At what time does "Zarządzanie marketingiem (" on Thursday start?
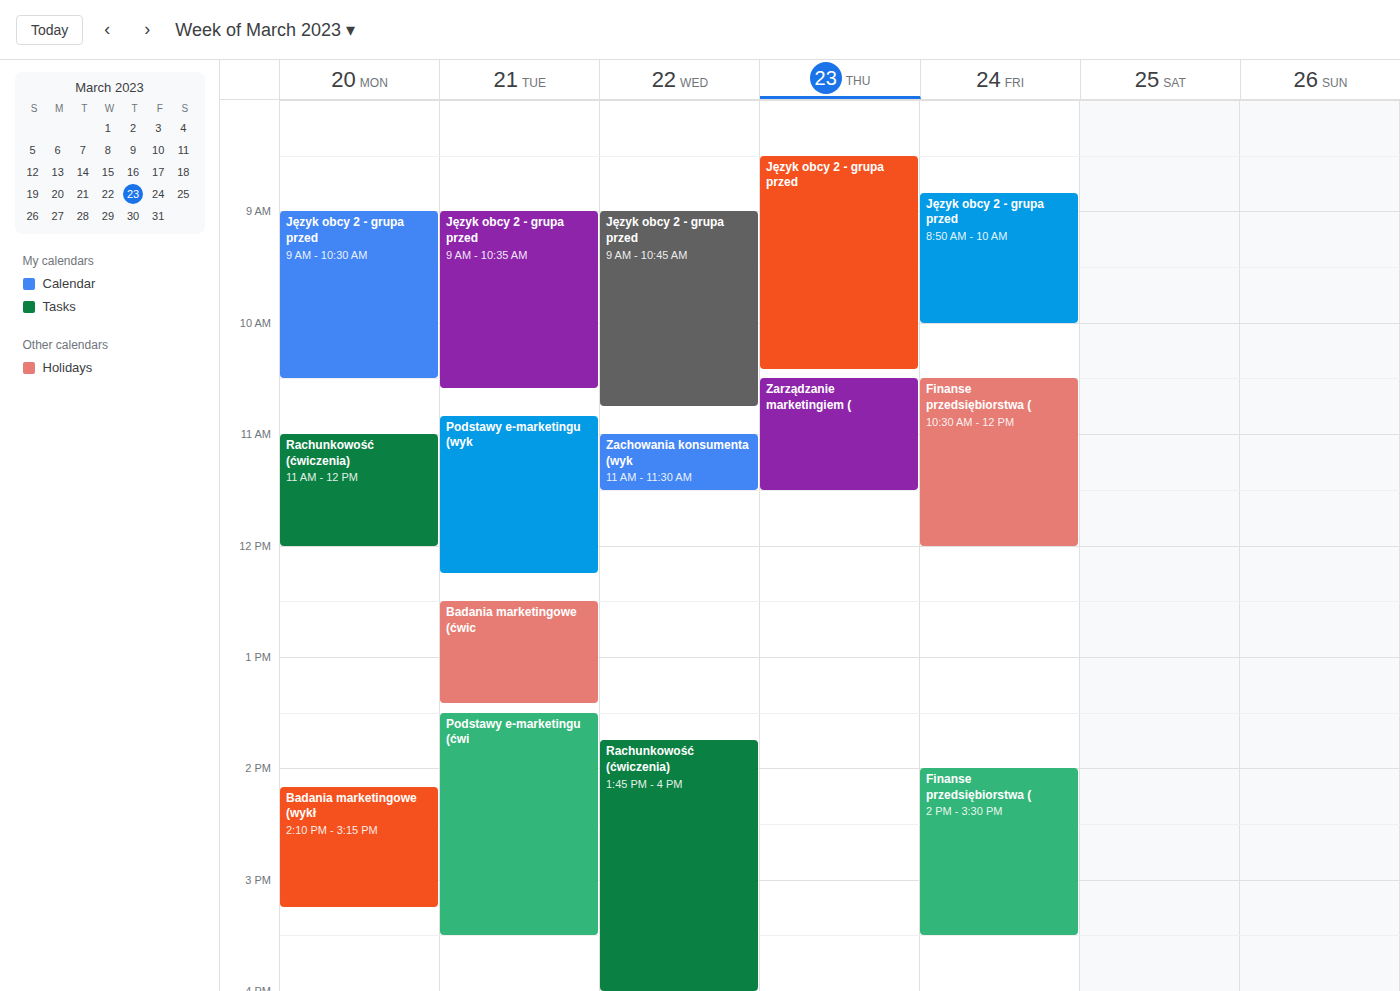
10:30